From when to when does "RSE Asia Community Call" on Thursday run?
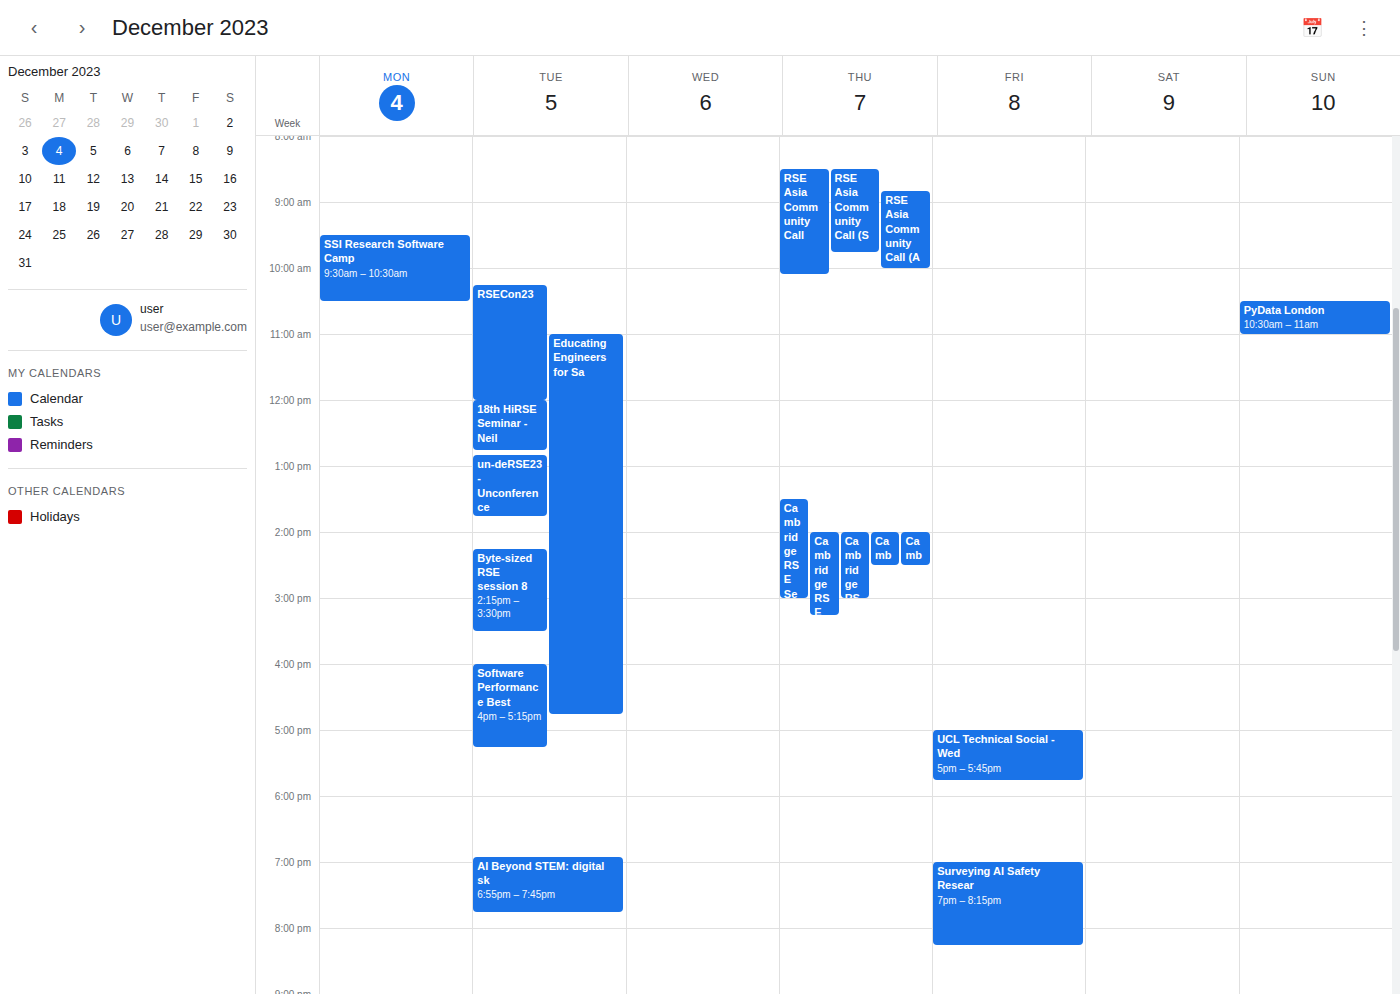
8:30 AM to 10:05 AM